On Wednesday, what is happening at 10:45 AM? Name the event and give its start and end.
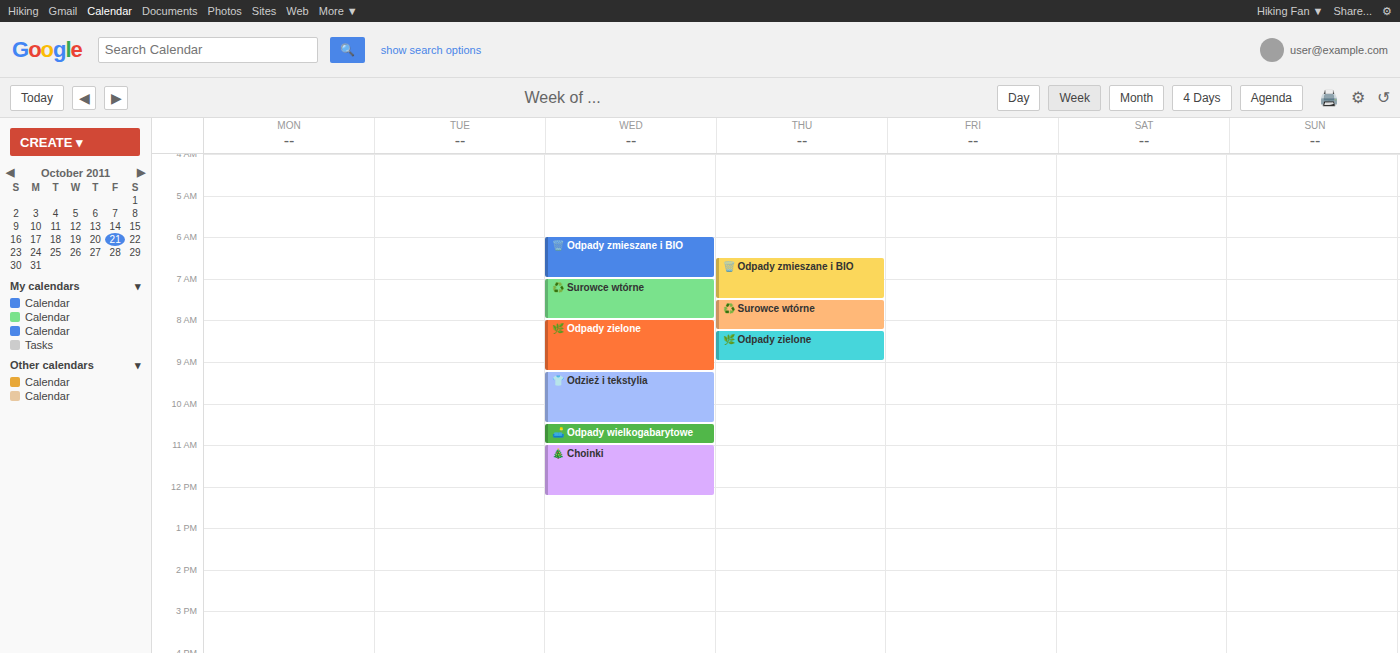
"🛋️ Odpady wielkogabarytowe", 10:30 AM to 11:00 AM